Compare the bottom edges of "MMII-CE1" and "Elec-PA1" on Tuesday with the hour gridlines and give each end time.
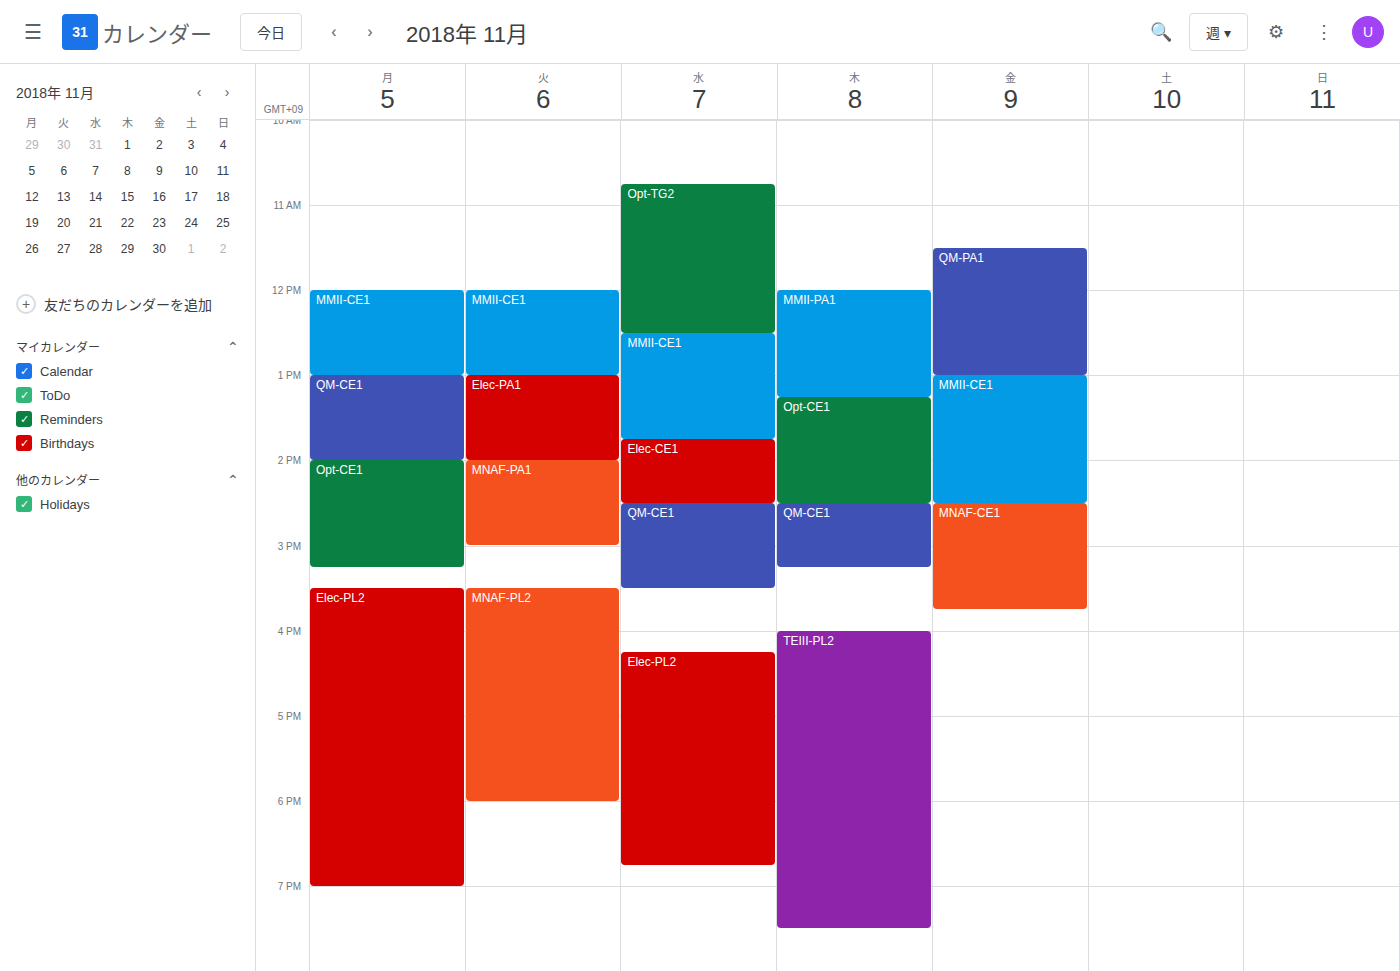
"MMII-CE1": 1:00 PM, exactly on the 1 PM line. "Elec-PA1": 2:00 PM, exactly on the 2 PM line.